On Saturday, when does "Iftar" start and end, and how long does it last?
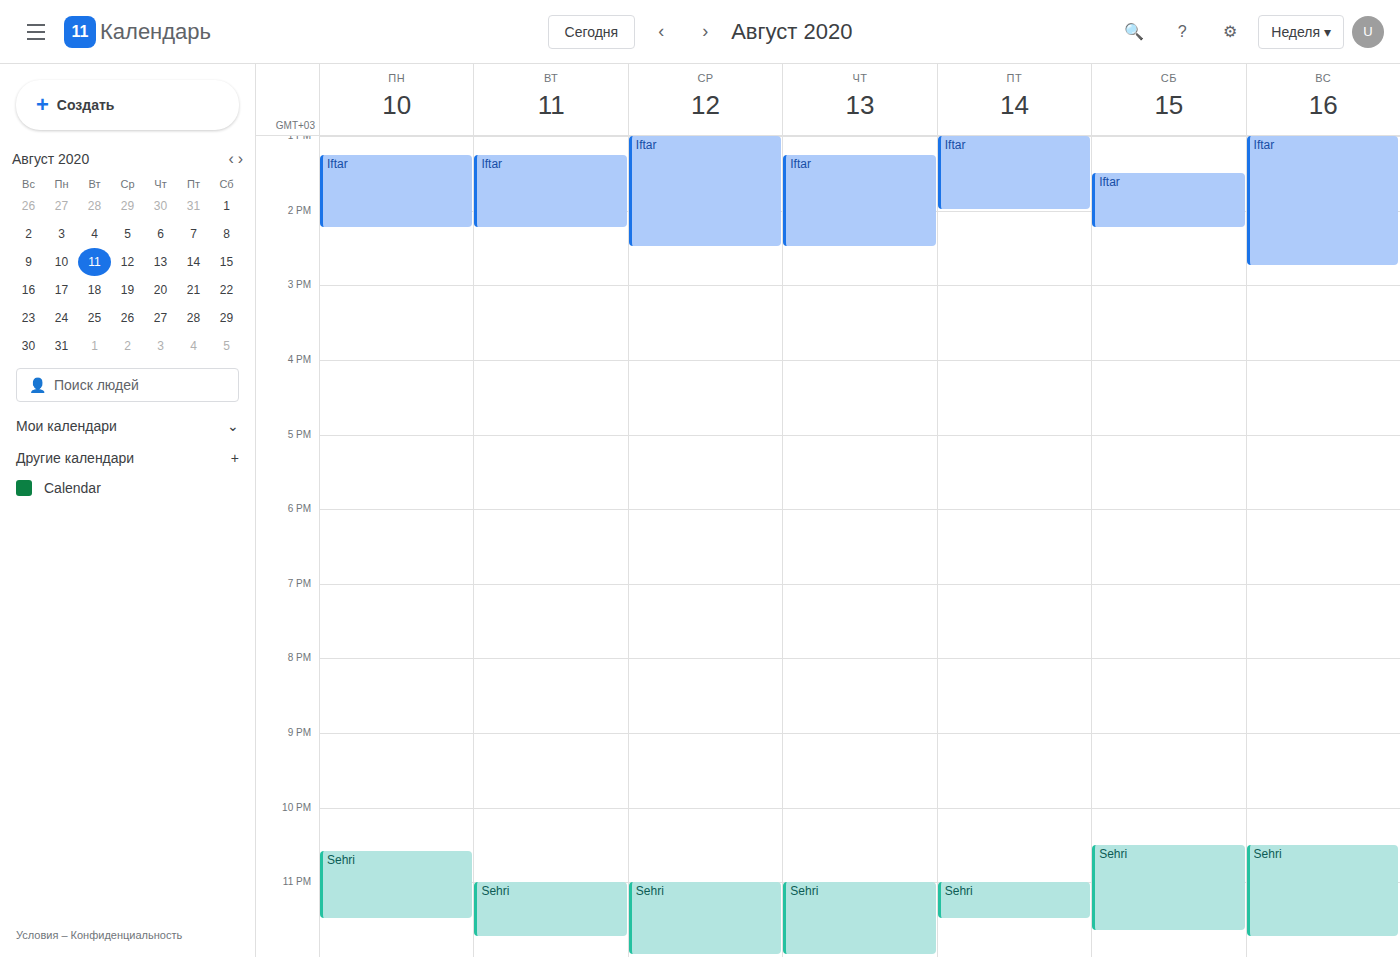
1:30 PM to 2:15 PM, 45 minutes